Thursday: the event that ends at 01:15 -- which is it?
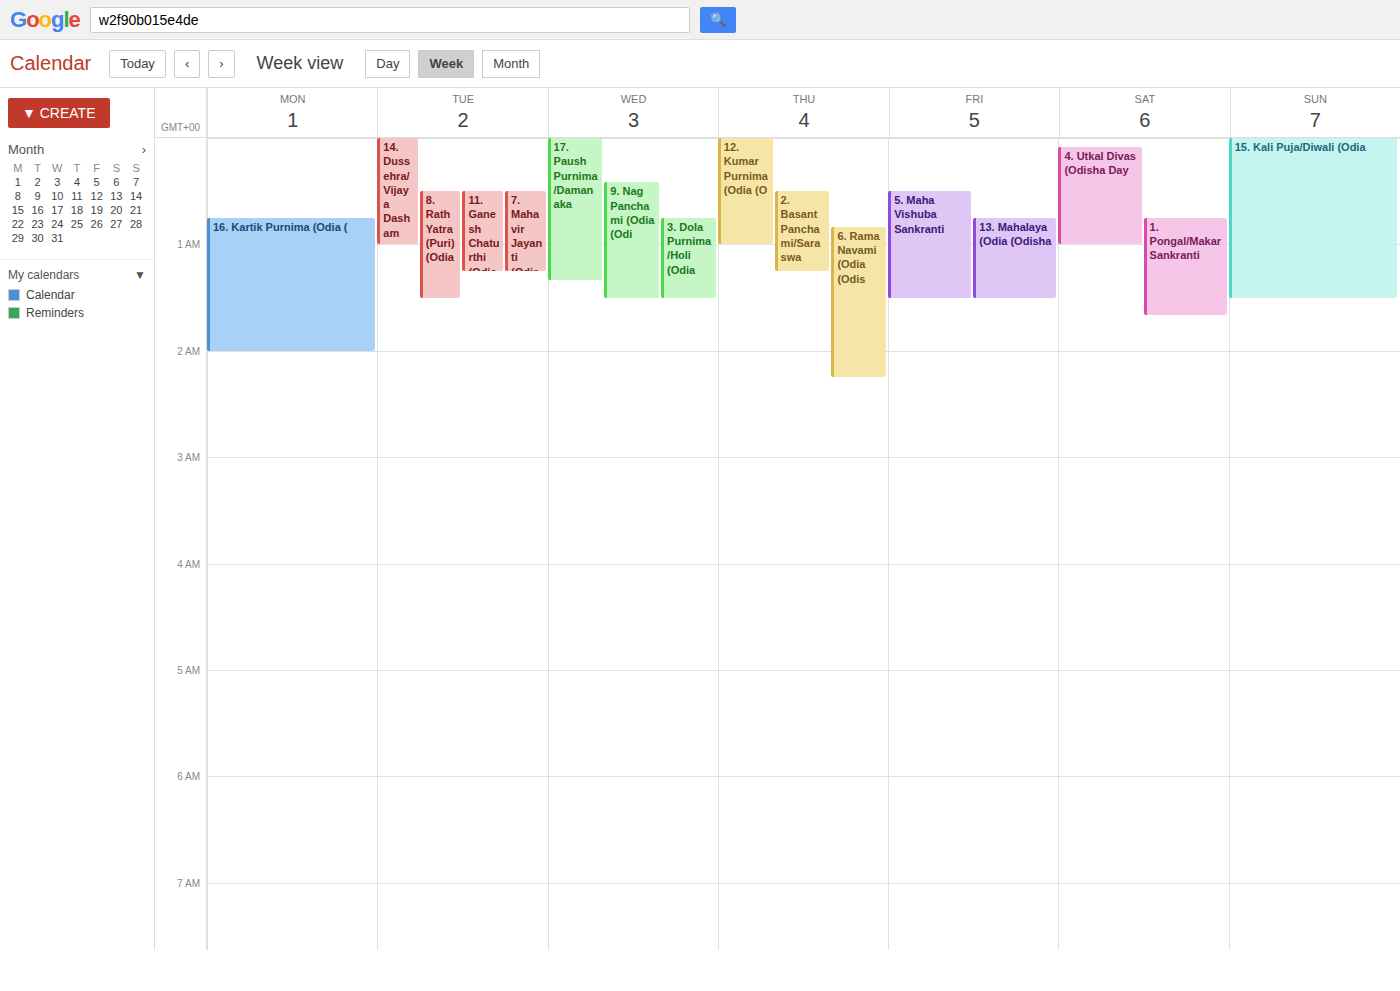
"2. Basant Panchami/Saraswa"